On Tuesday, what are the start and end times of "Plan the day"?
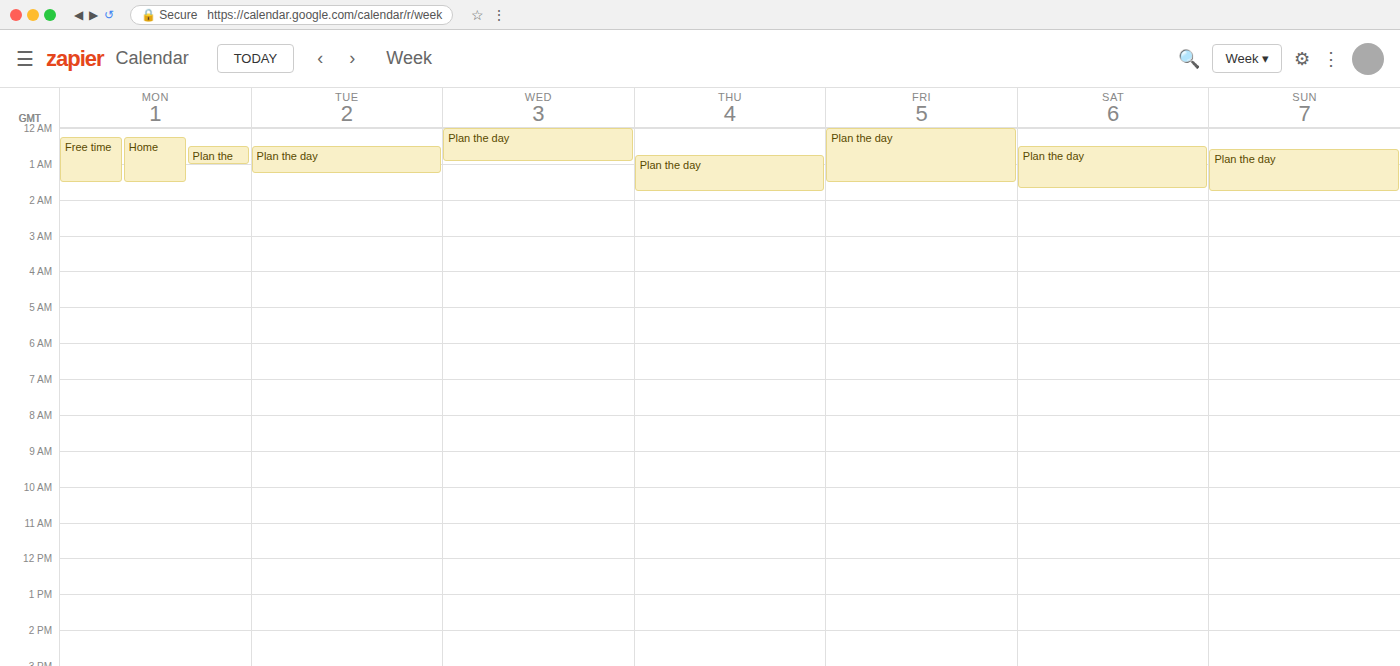
12:30 AM to 1:15 AM